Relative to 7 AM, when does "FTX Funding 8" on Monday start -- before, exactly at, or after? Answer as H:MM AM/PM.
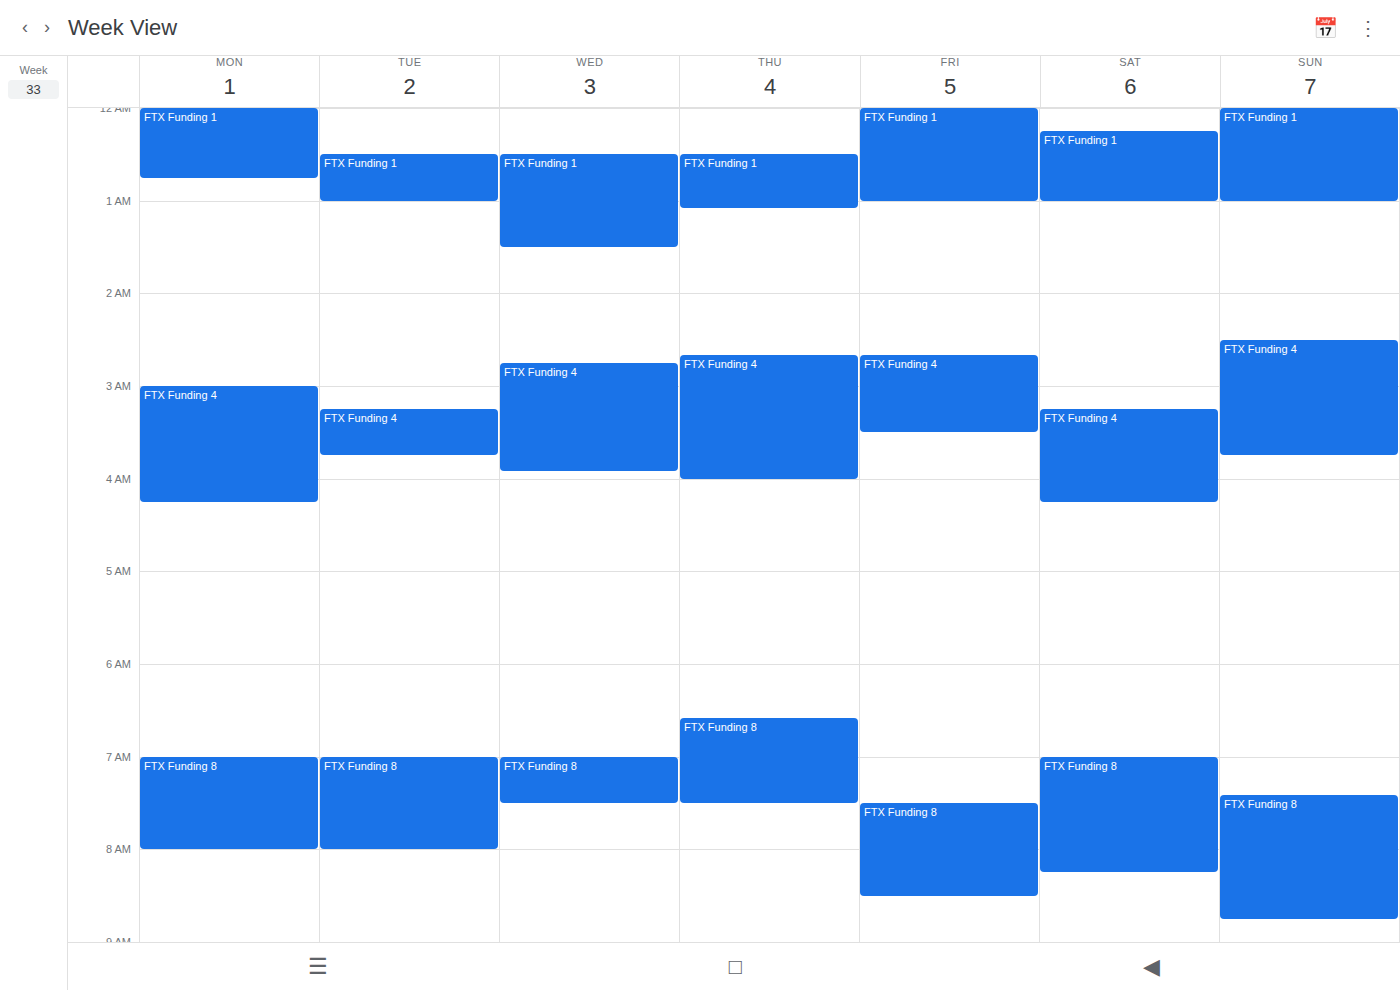
7:00 AM -- exactly at 7 AM, on the 7 AM line.